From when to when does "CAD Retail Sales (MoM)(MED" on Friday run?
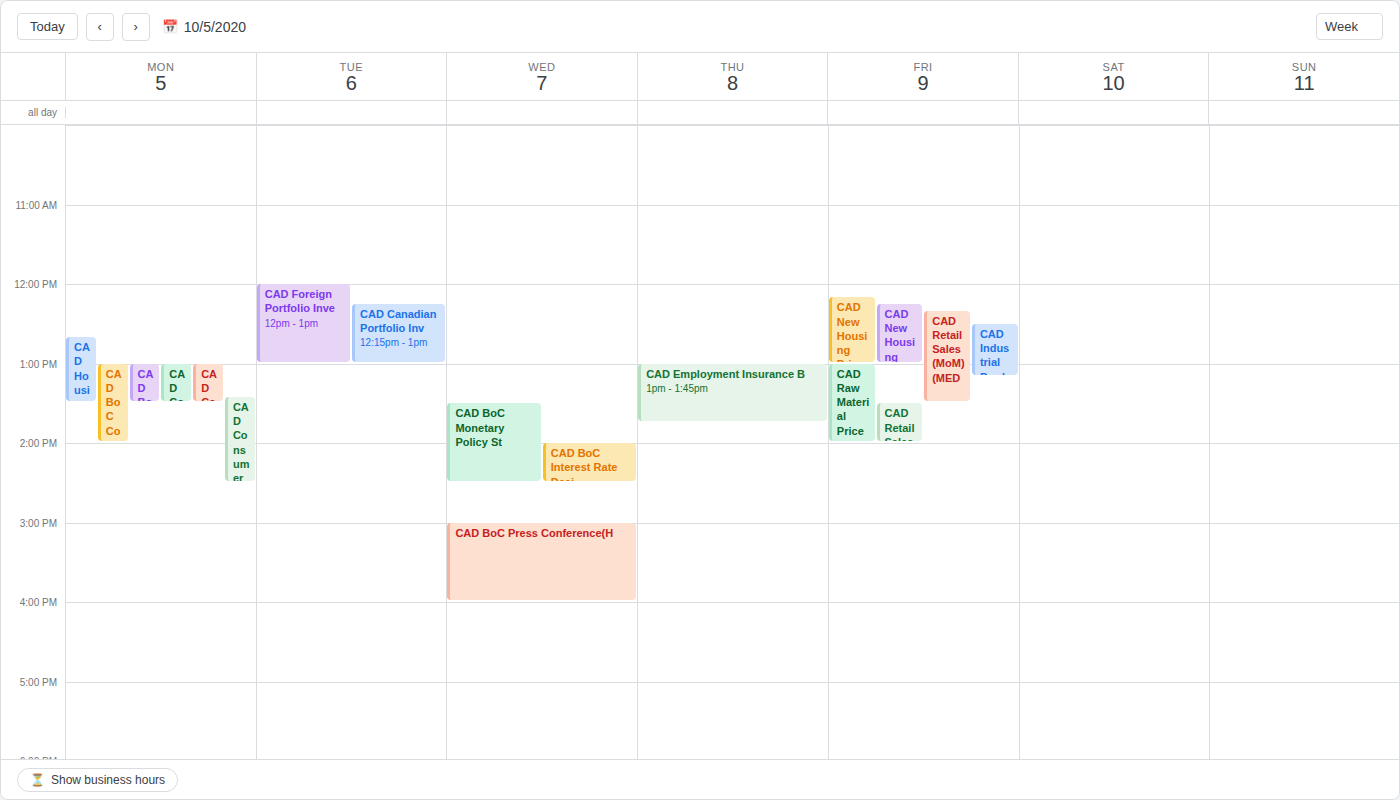
12:20 PM to 1:30 PM